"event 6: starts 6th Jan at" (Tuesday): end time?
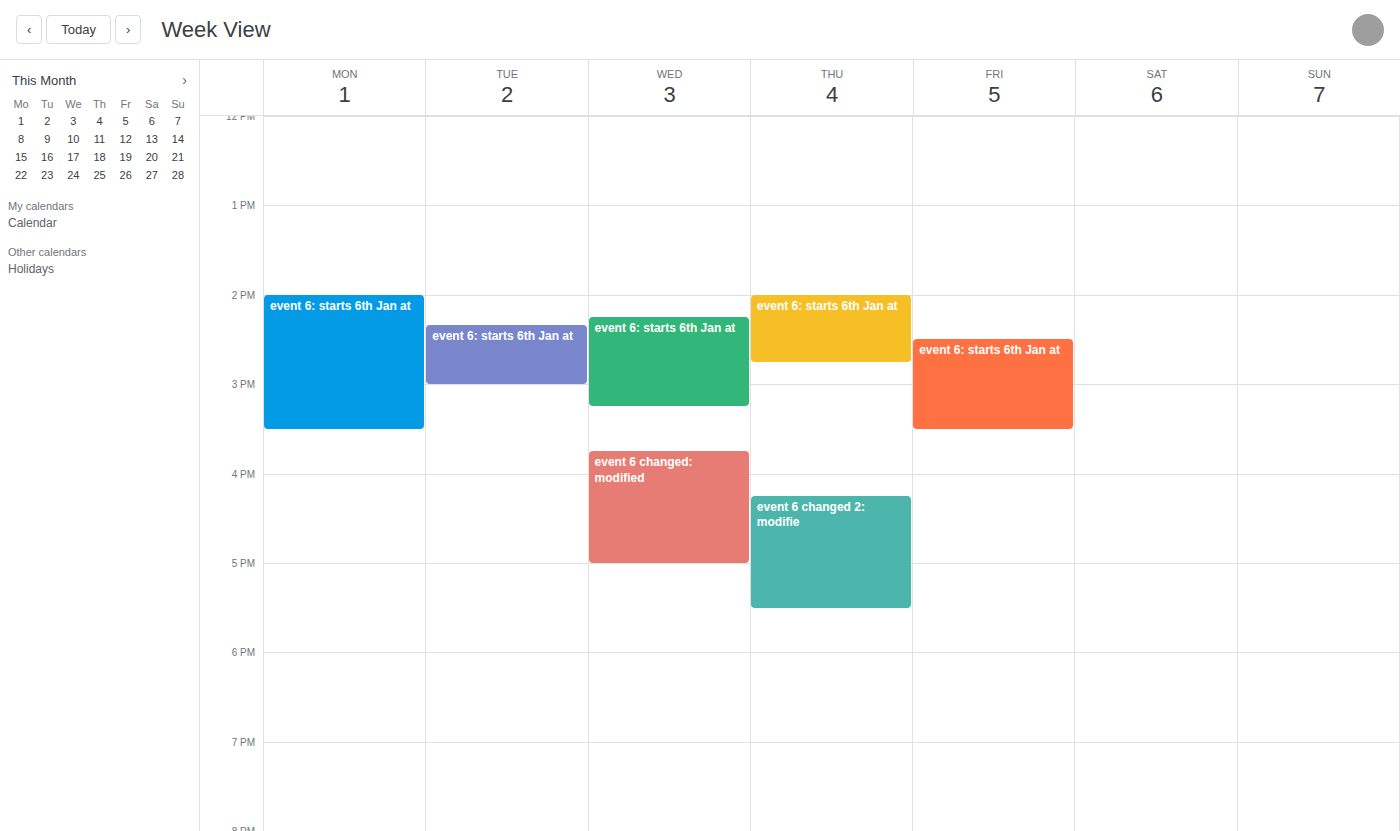
15:00